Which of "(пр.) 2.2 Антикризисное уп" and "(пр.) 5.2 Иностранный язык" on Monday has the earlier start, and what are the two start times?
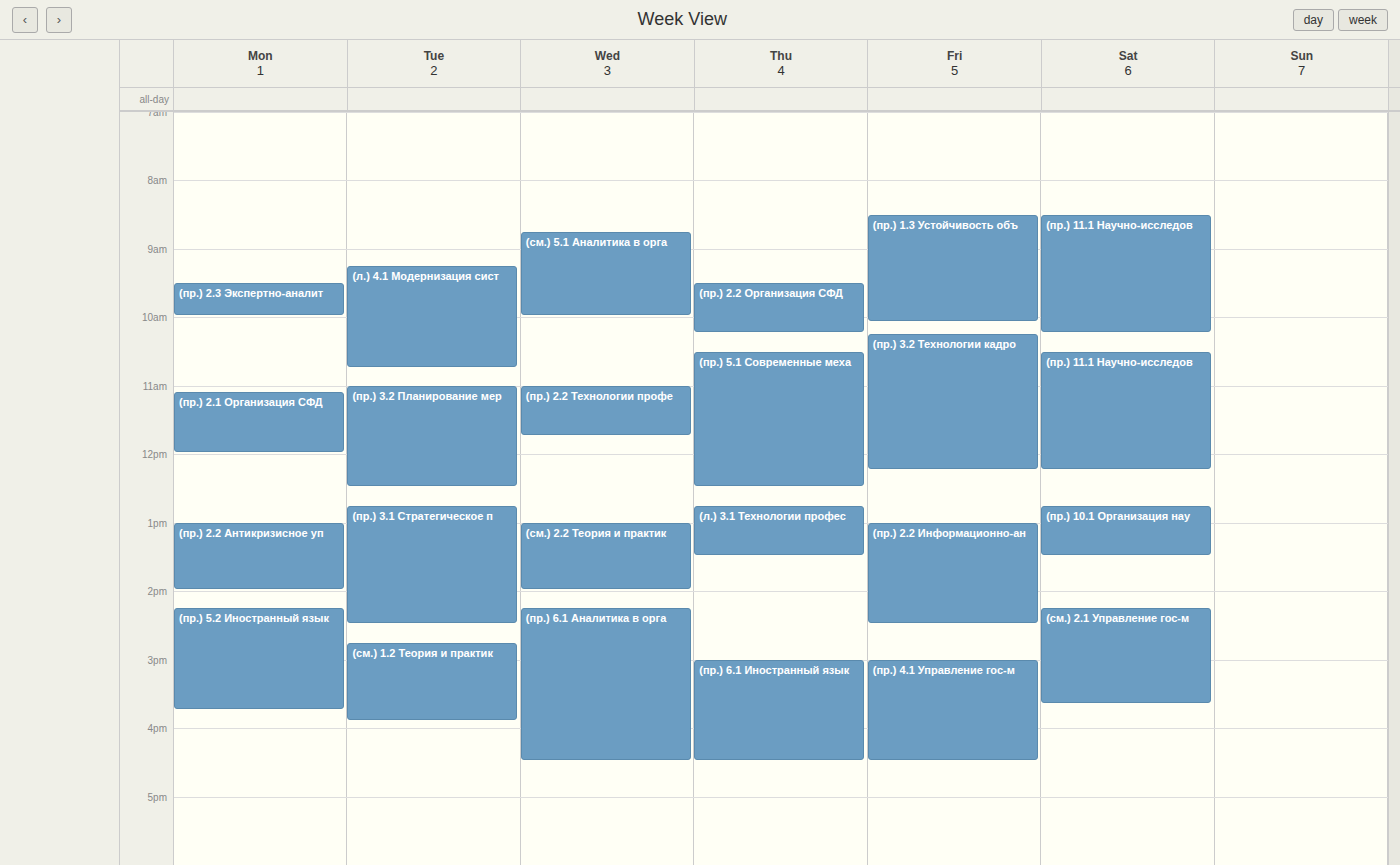
"(пр.) 2.2 Антикризисное уп" 1:00 PM; "(пр.) 5.2 Иностранный язык" 2:15 PM.